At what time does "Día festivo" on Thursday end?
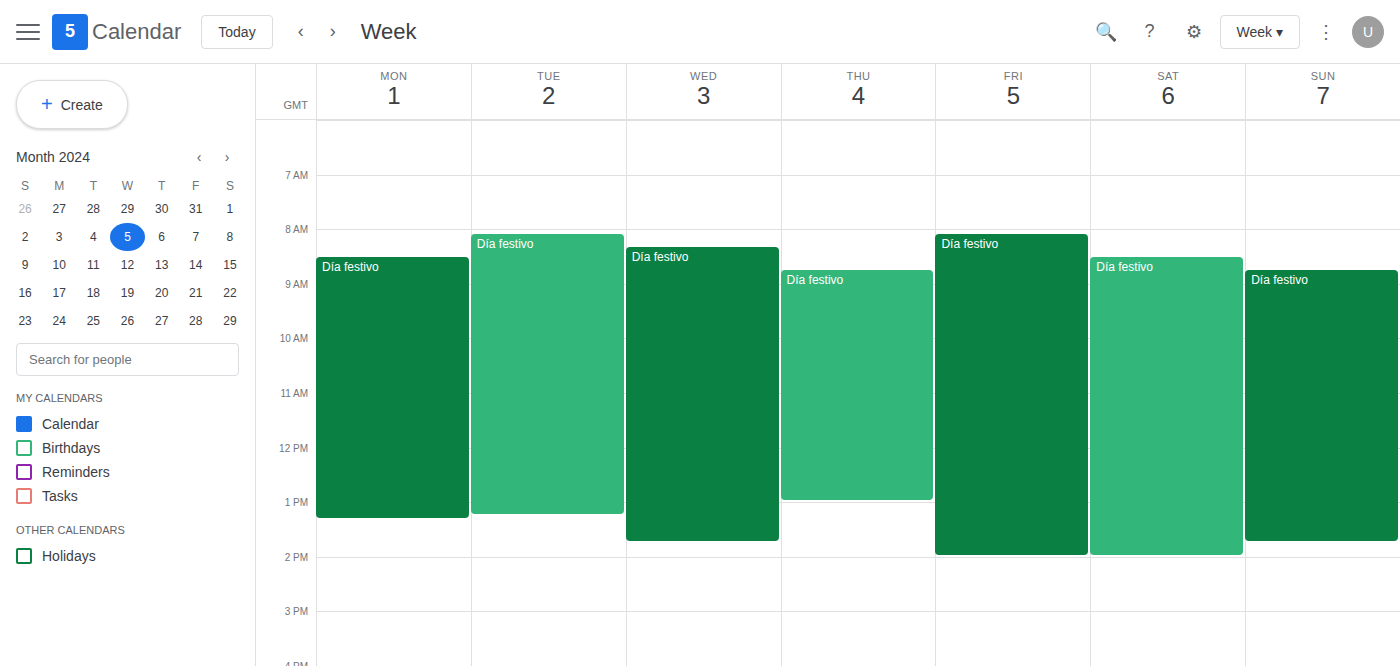
1:00 PM